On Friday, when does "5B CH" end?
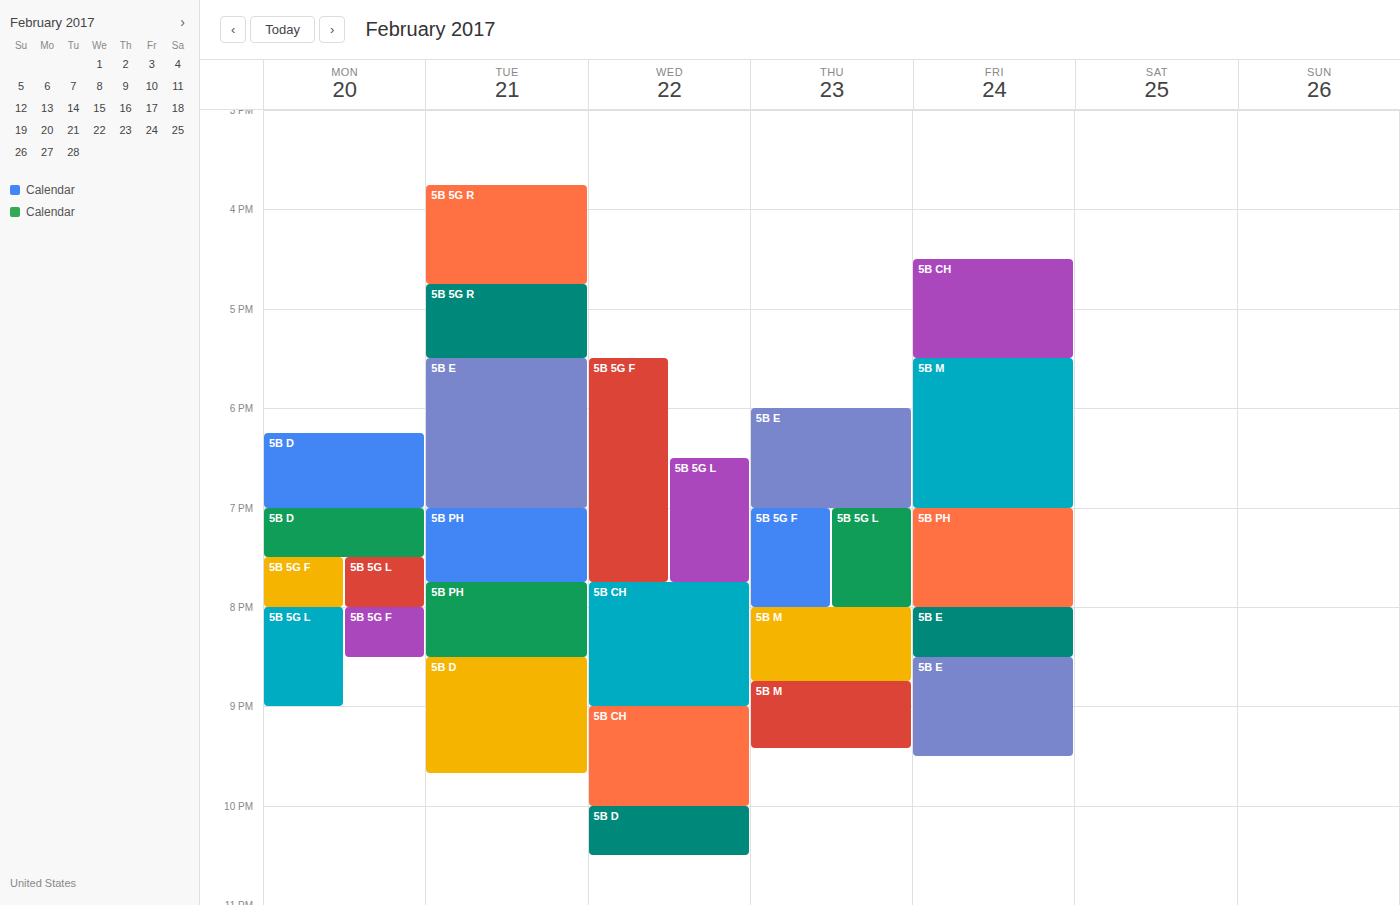
5:30 PM